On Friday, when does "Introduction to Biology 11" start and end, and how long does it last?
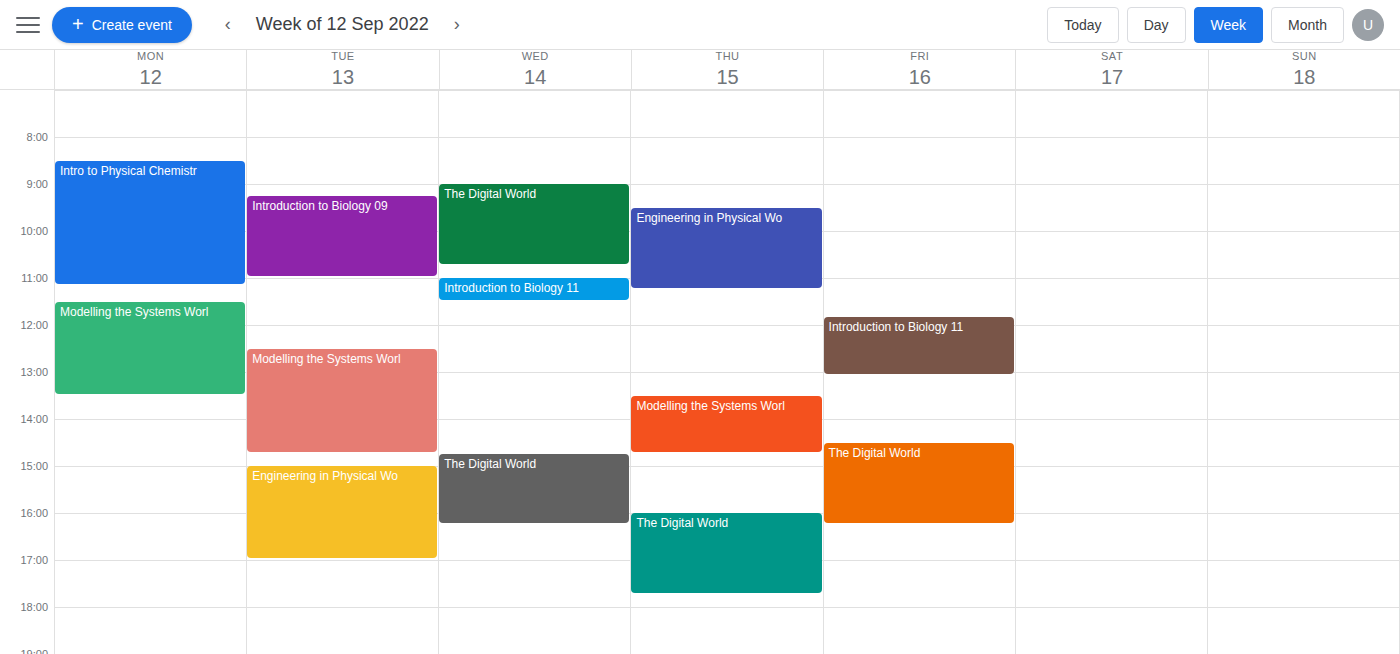
11:50 to 13:05, 1 hour 15 minutes